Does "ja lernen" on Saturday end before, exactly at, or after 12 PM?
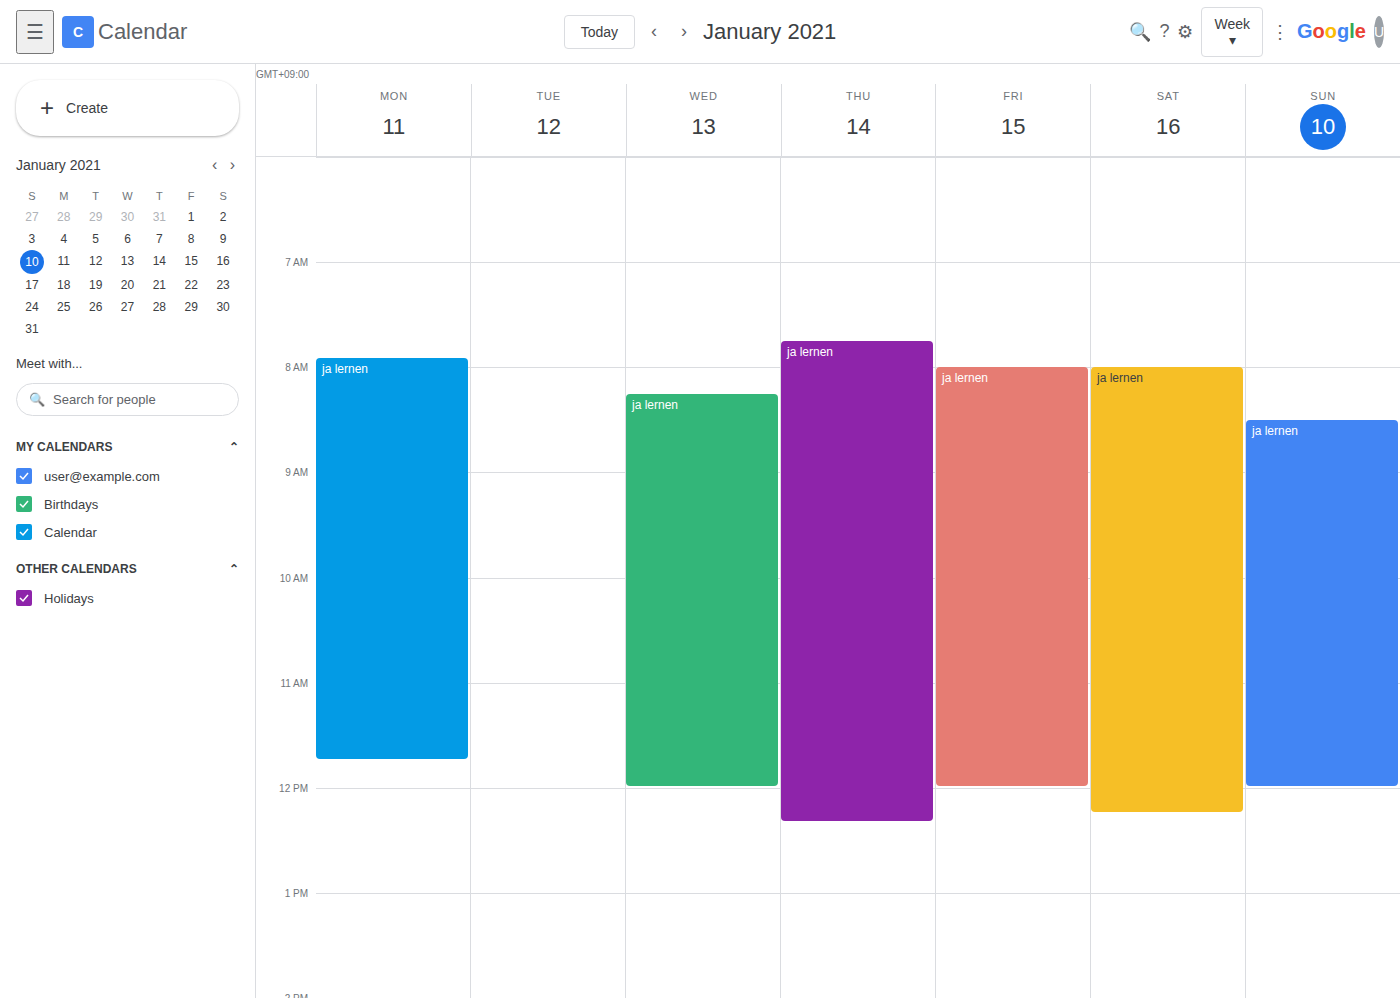
12:15 PM -- after 12 PM, 15 minutes below the 12 PM line.